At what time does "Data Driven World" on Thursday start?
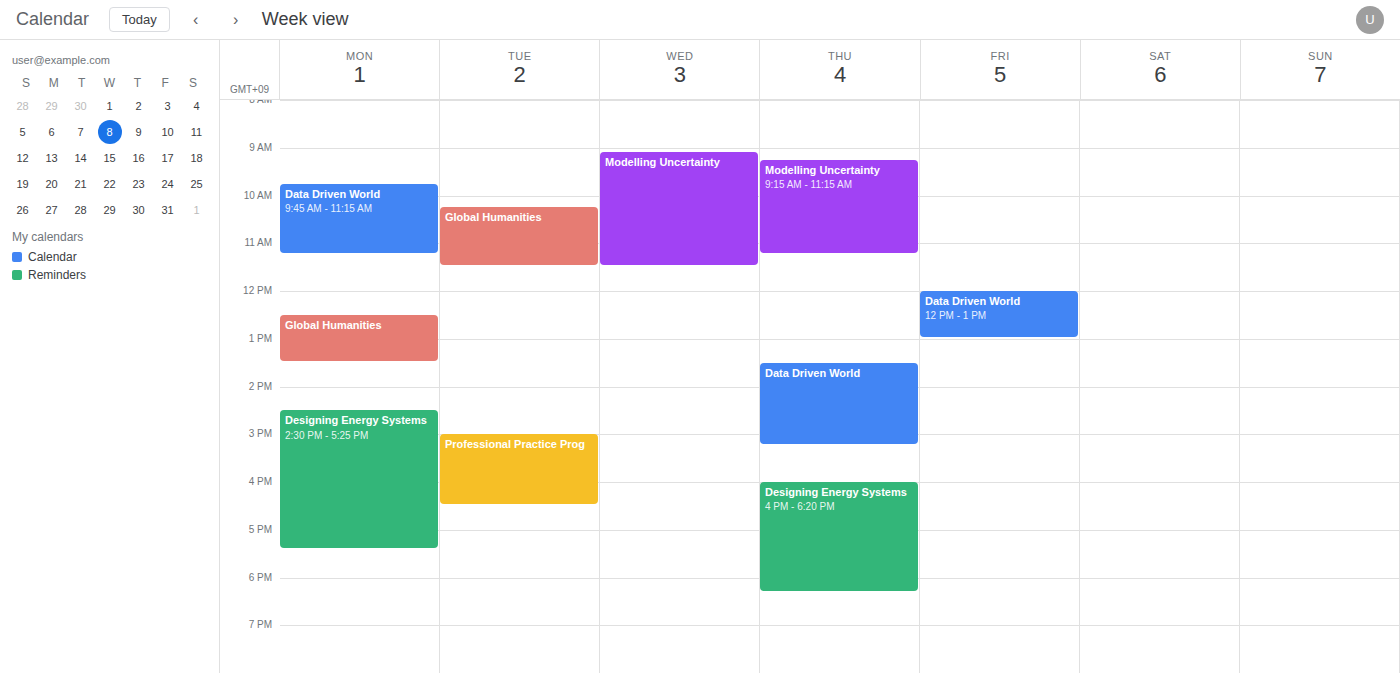
1:30 PM